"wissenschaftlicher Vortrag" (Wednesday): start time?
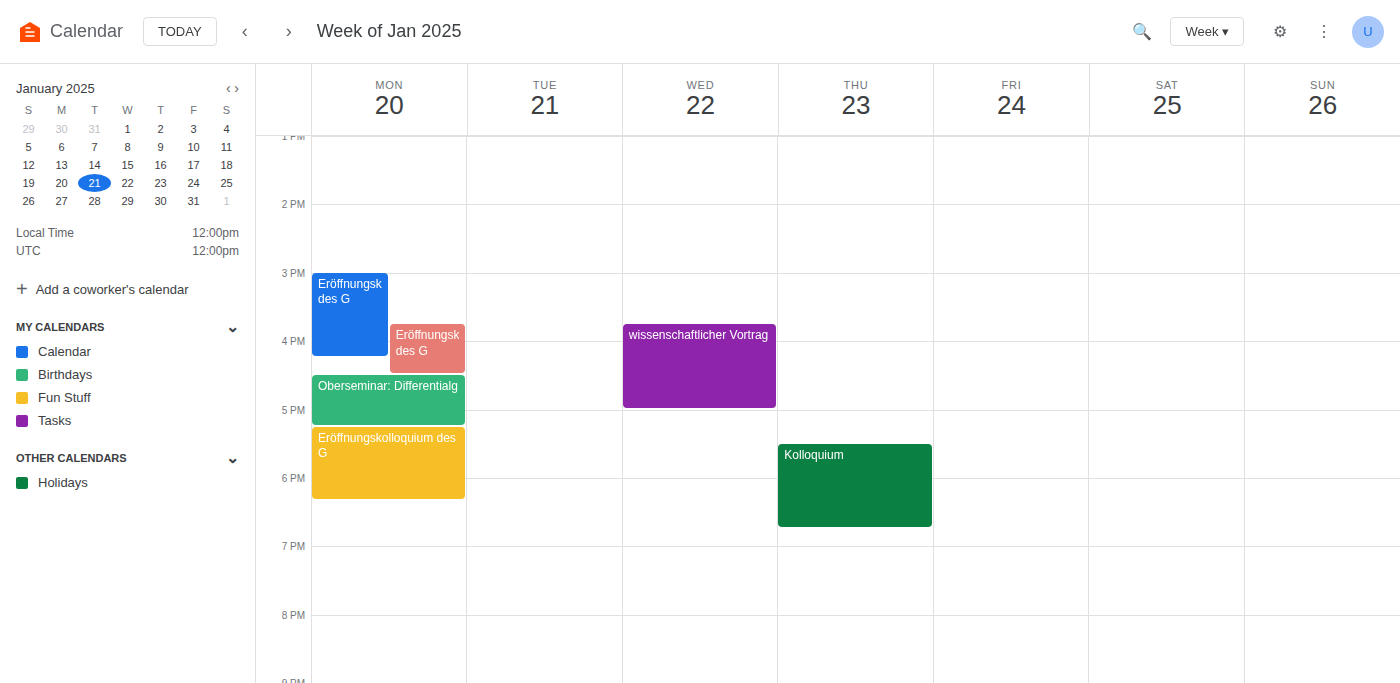
3:45 PM